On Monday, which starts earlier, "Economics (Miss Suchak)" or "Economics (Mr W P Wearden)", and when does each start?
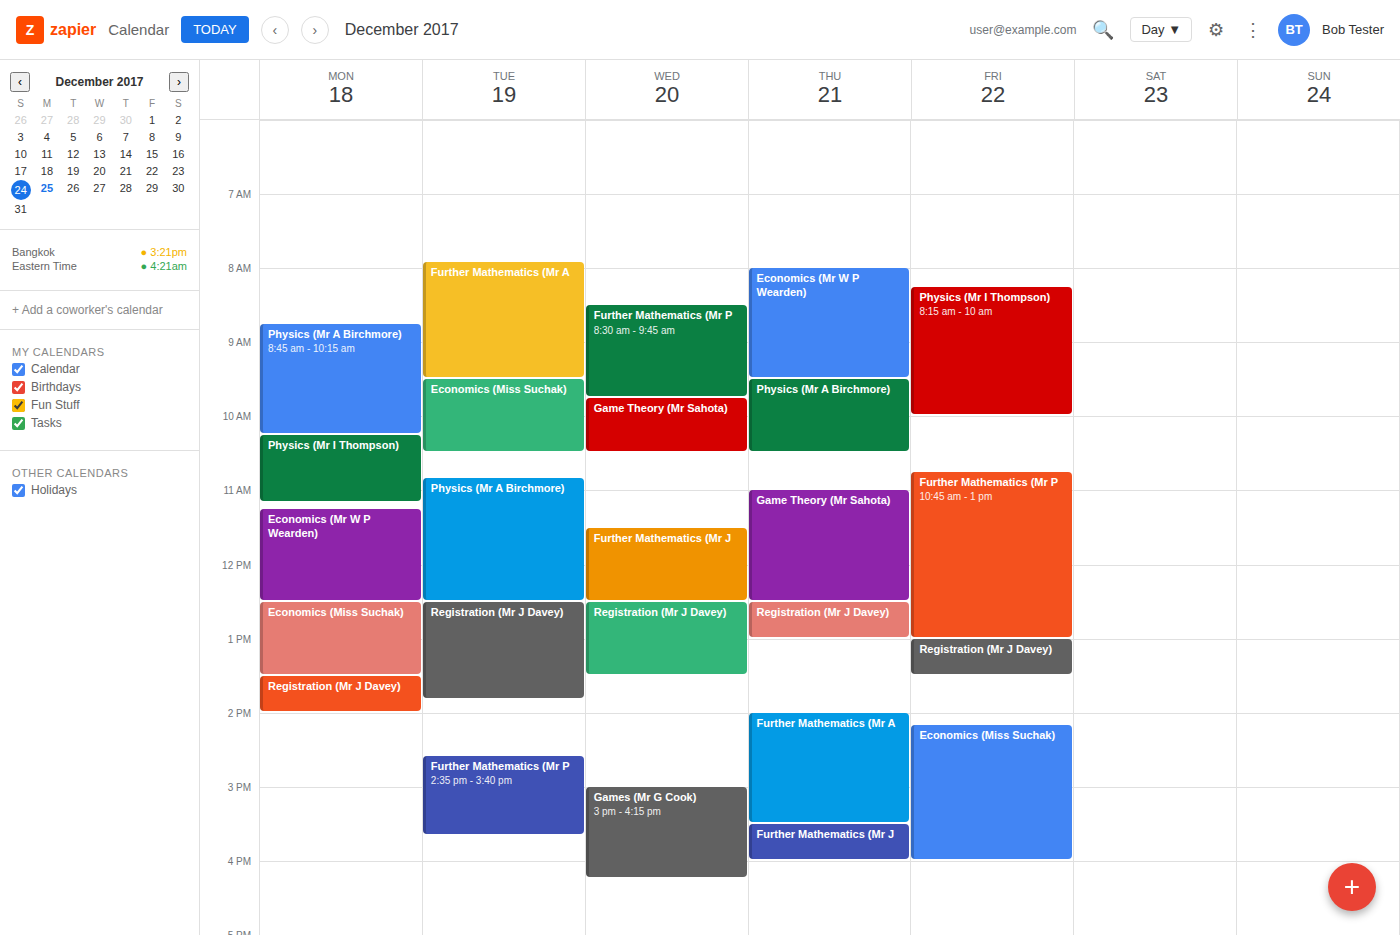
"Economics (Mr W P Wearden)" 11:15 AM; "Economics (Miss Suchak)" 12:30 PM.